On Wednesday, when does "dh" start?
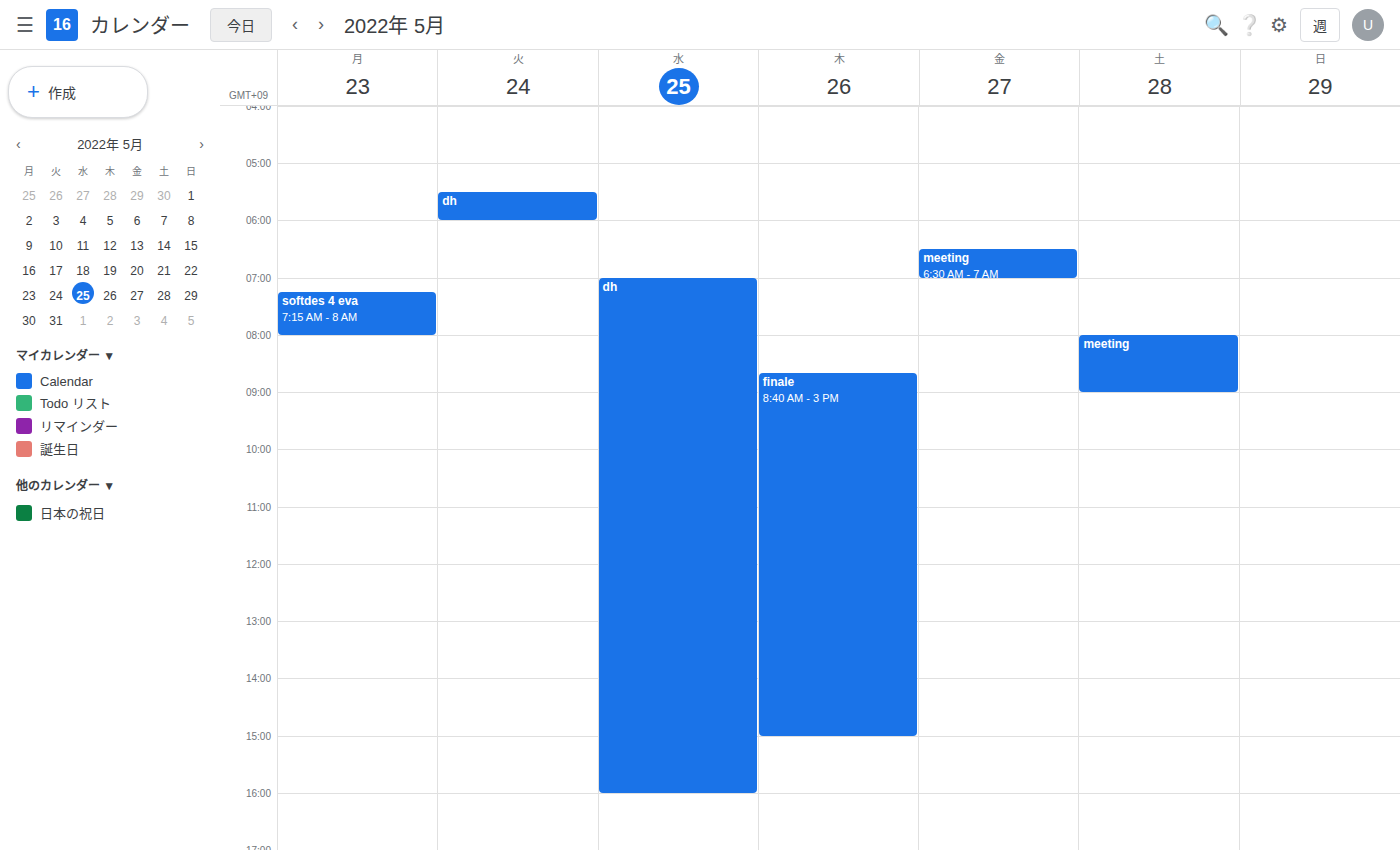
07:00